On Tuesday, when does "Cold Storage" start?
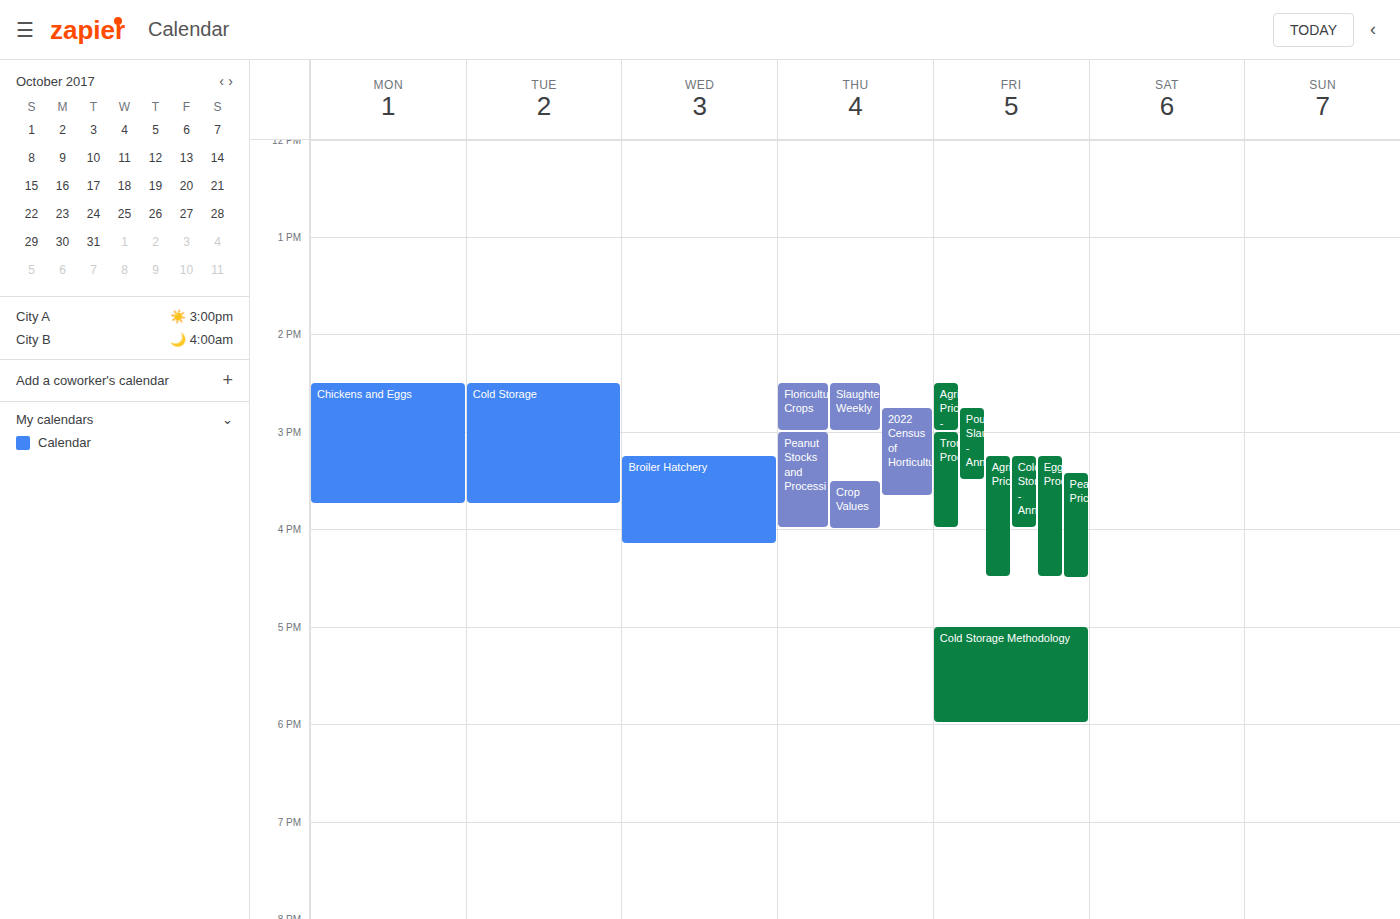
2:30 PM